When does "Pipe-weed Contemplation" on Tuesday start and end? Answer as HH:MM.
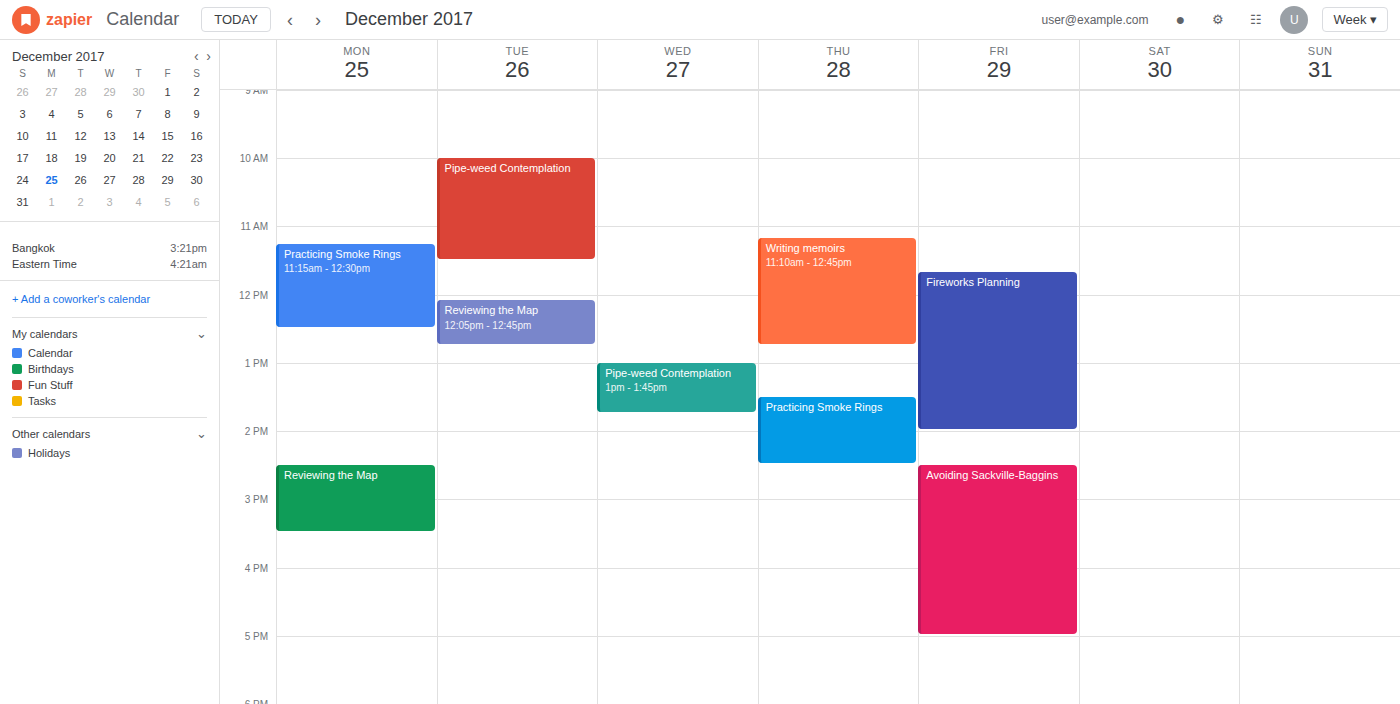
10:00 to 11:30